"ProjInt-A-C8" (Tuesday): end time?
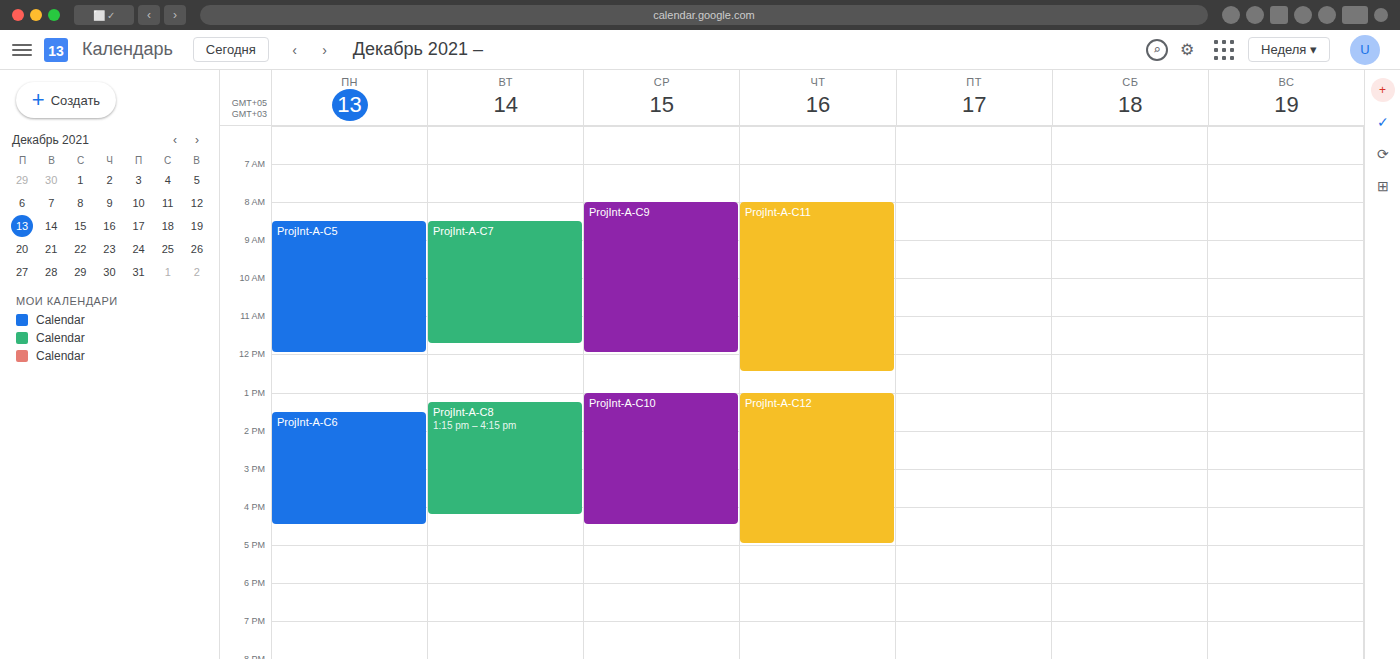
4:15 PM